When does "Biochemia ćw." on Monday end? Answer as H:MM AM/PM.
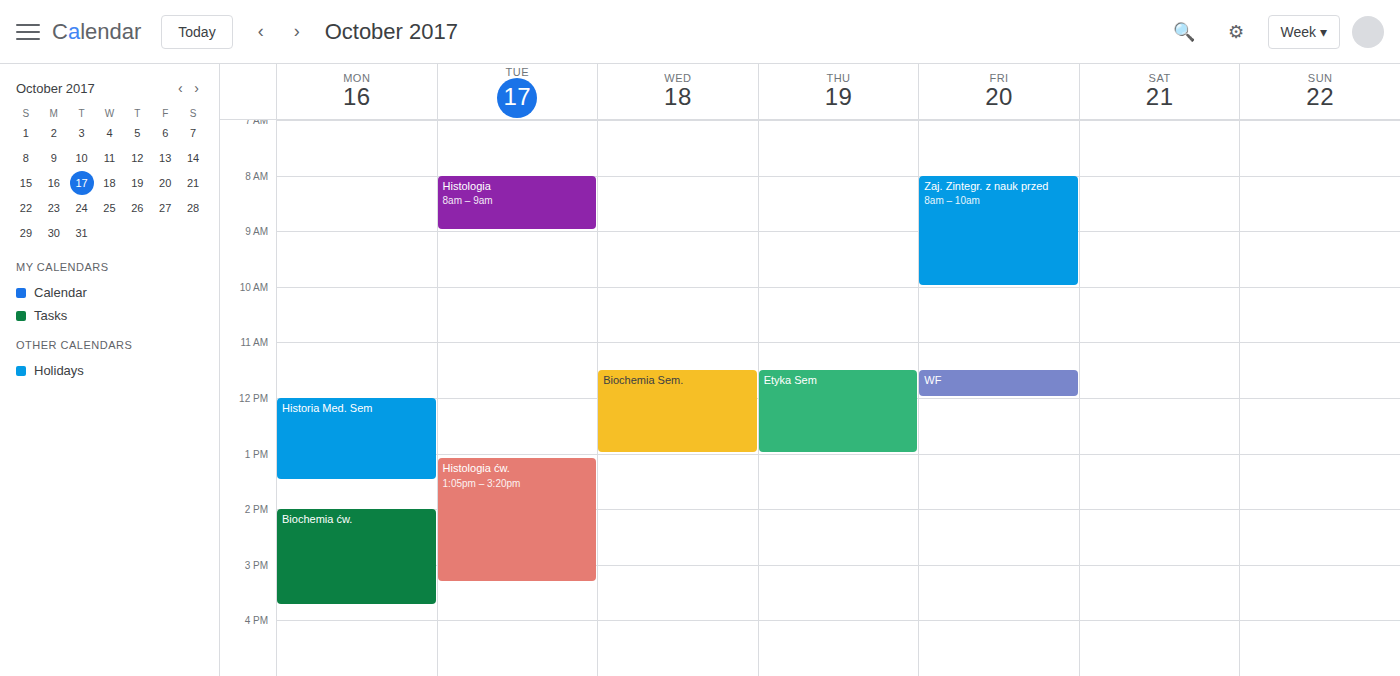
3:45 PM